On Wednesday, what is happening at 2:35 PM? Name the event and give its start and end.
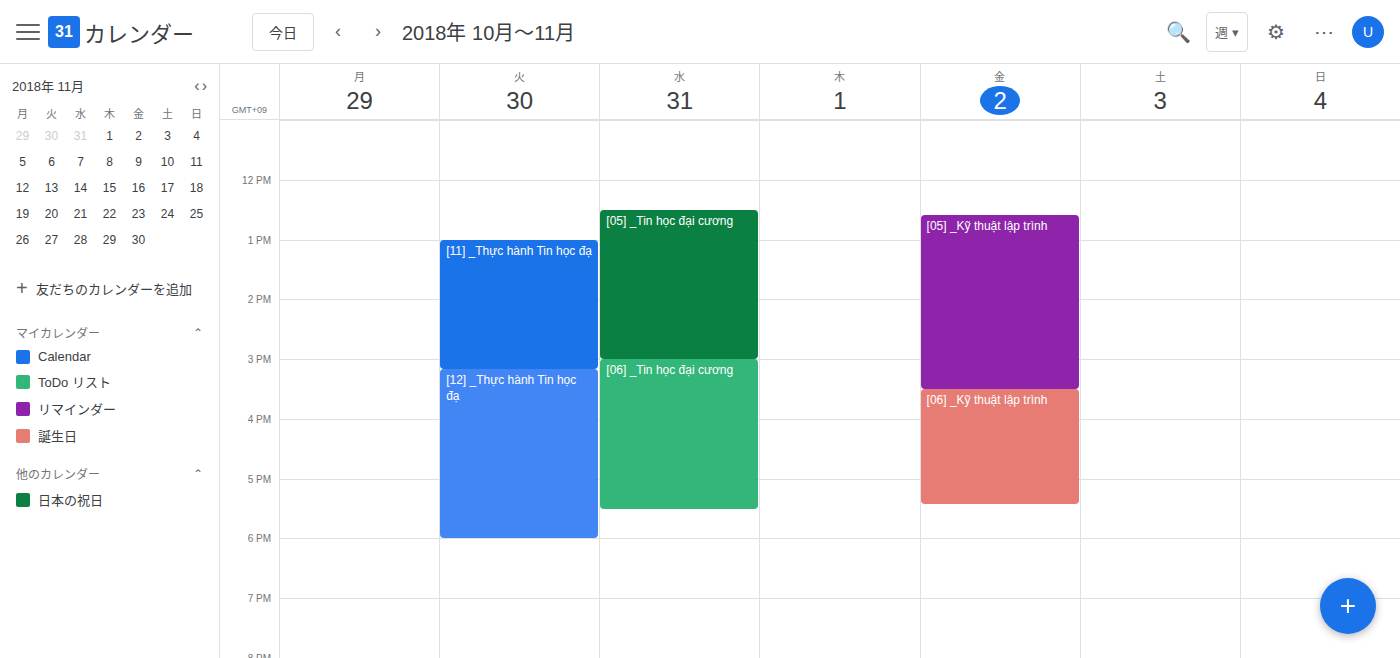
"[05] _Tin học đại cương", 12:30 PM to 3:00 PM